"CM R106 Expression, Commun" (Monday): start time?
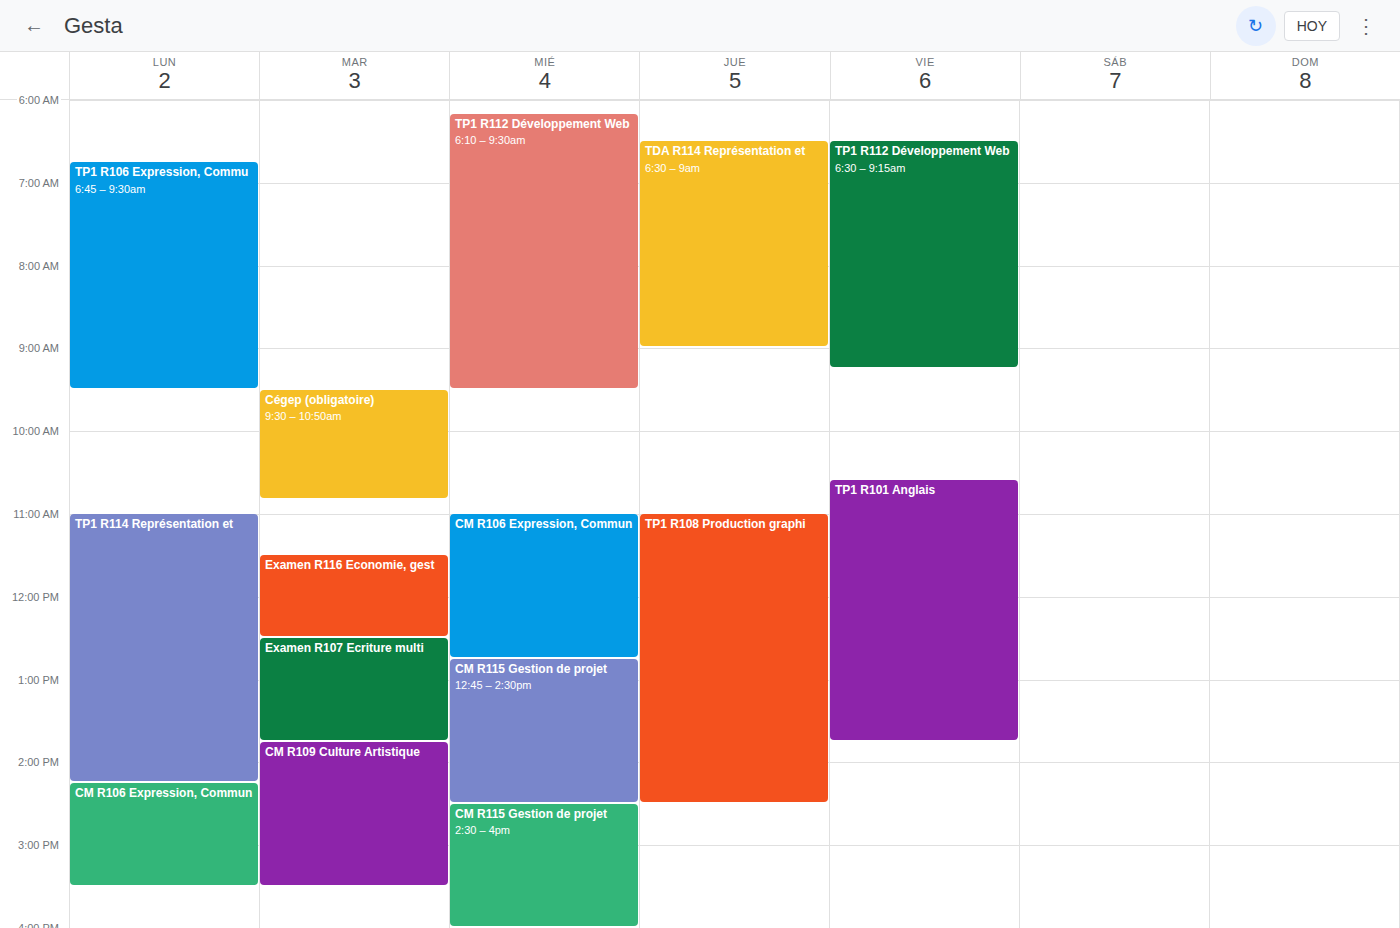
2:15 PM